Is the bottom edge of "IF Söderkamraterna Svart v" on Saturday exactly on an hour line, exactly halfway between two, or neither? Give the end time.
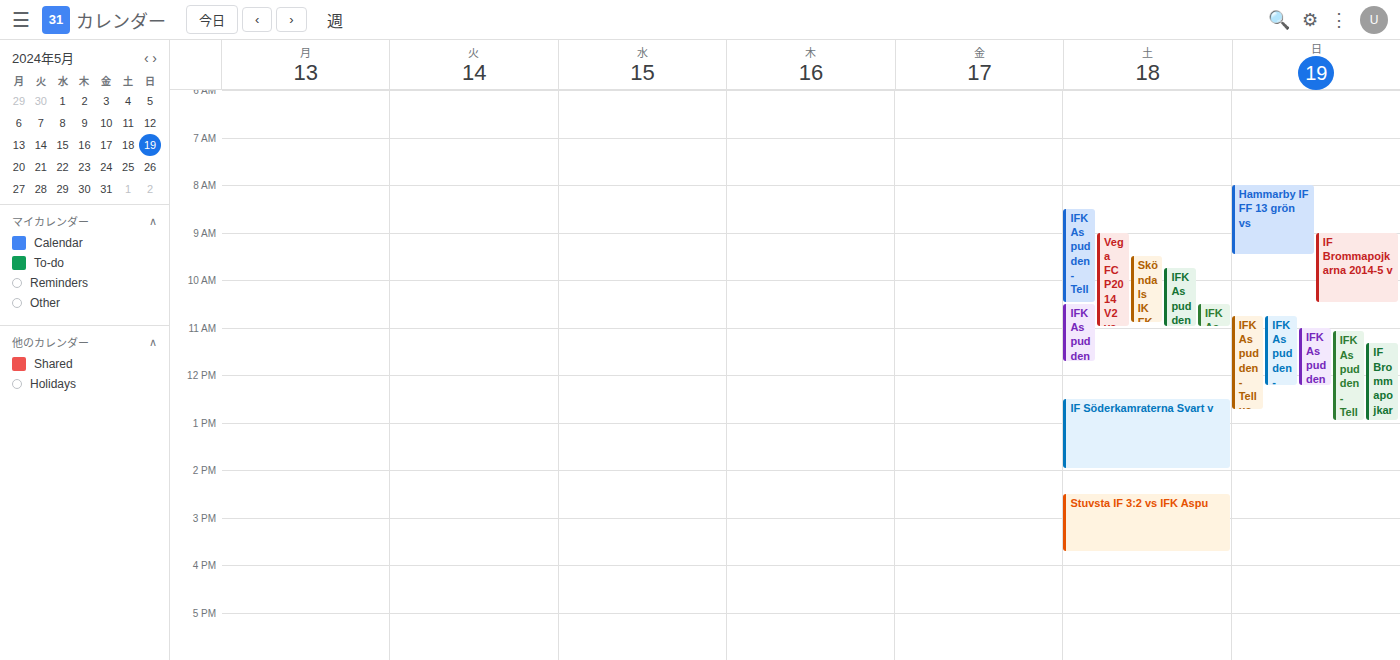
2:00 PM -- exactly on the 2 PM line.